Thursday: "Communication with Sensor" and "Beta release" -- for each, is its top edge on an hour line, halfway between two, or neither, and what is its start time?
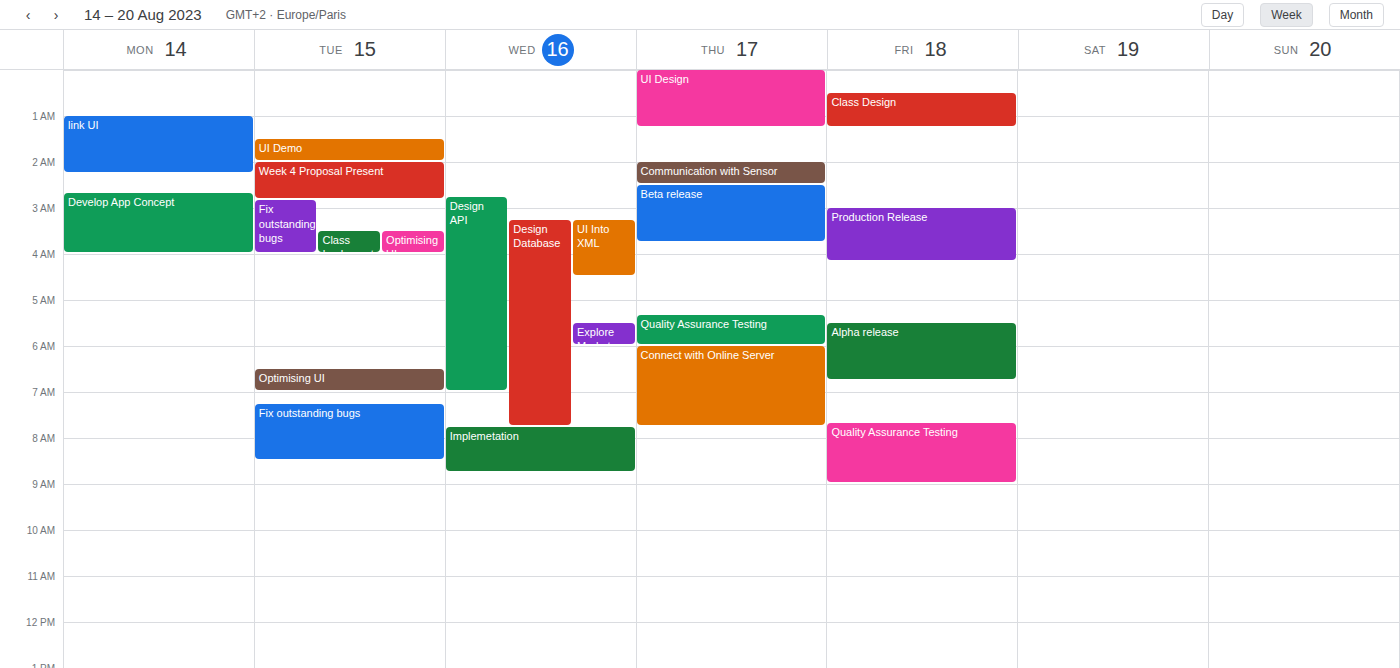
"Communication with Sensor": 02:00, exactly on the 02:00 line. "Beta release": 02:30, halfway between the 02:00 and 03:00 lines.